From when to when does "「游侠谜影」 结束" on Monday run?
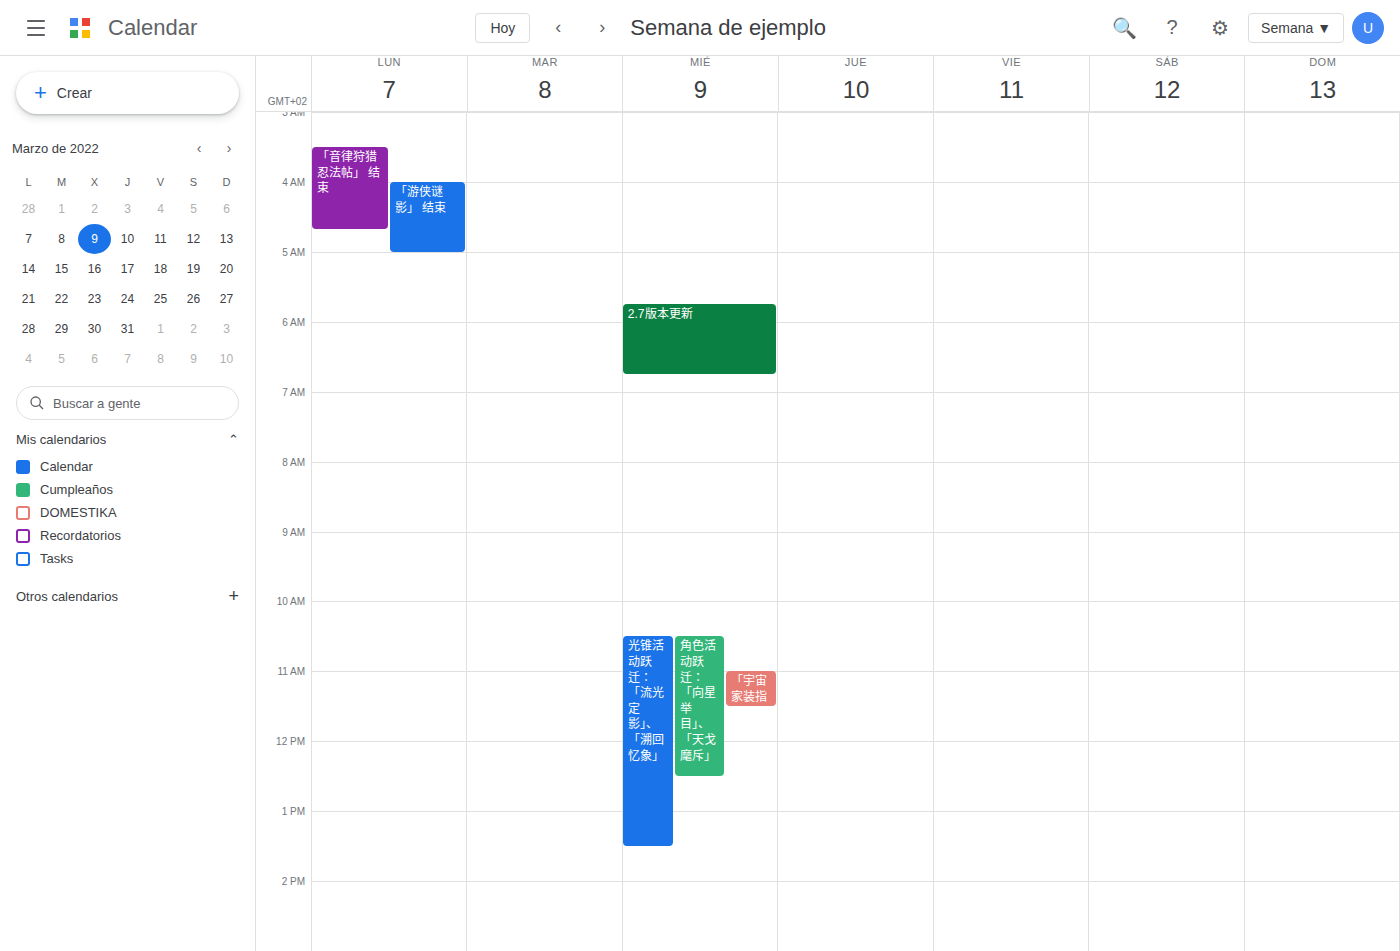
4:00 AM to 5:00 AM